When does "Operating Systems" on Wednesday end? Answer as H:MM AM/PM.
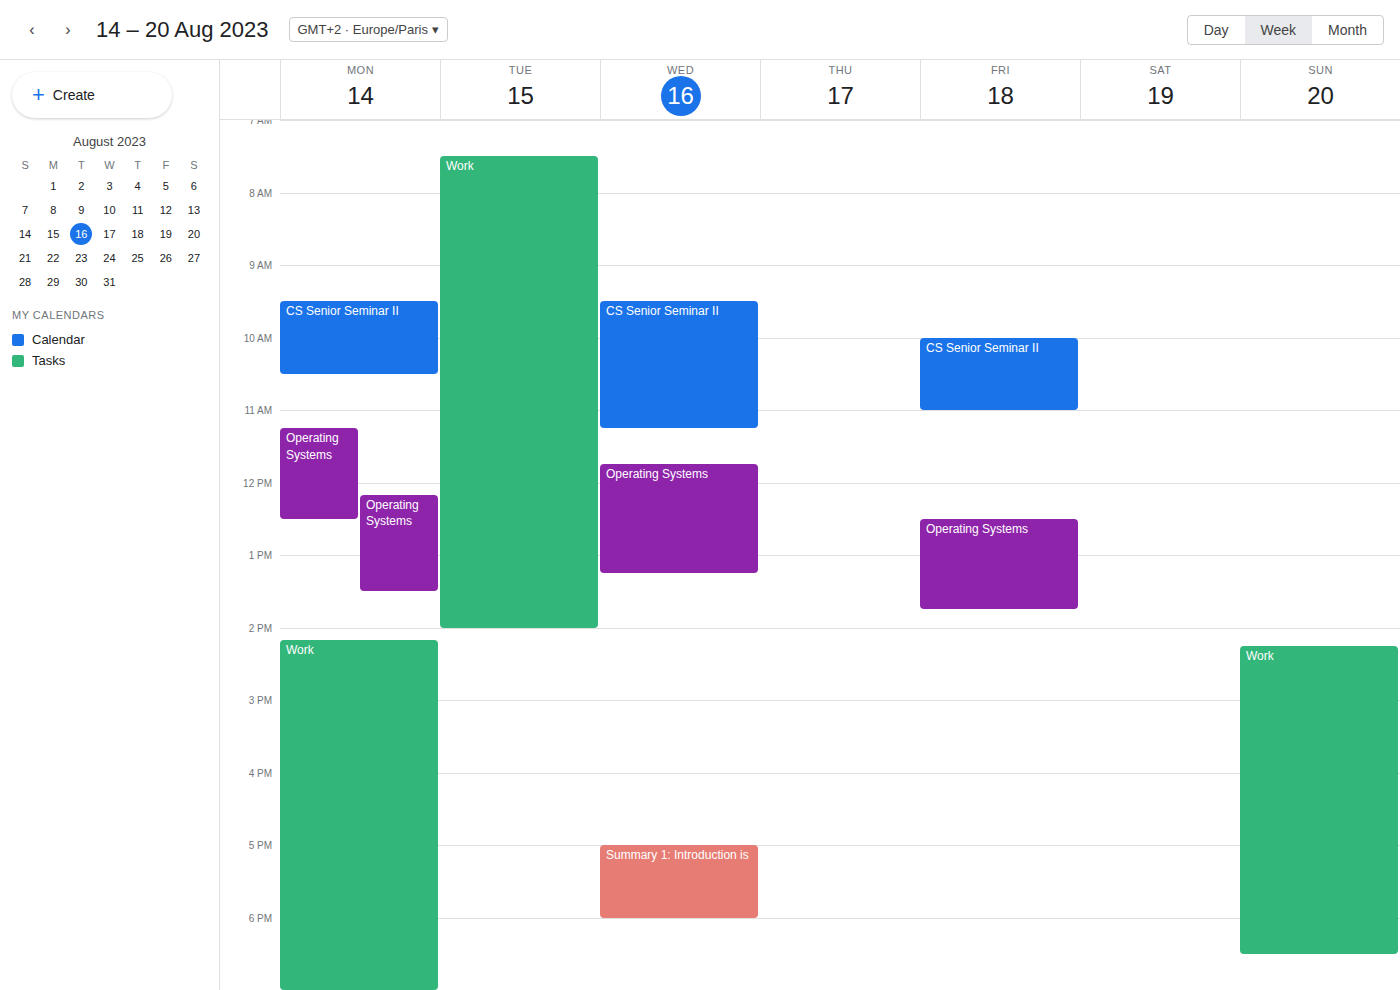
1:15 PM